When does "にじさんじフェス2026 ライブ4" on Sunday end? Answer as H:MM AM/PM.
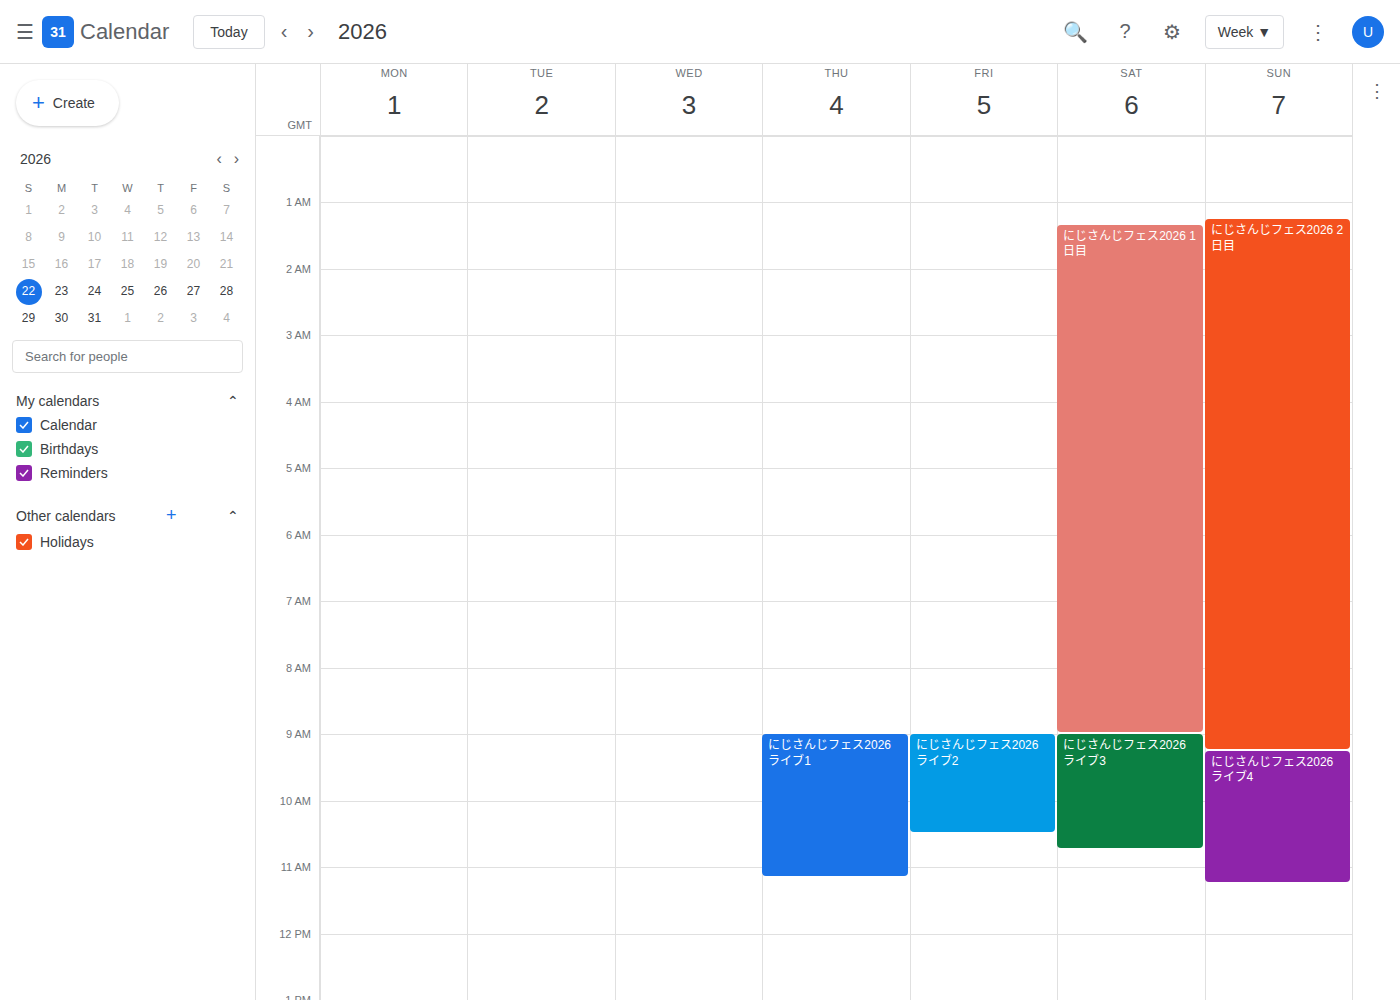
11:15 AM